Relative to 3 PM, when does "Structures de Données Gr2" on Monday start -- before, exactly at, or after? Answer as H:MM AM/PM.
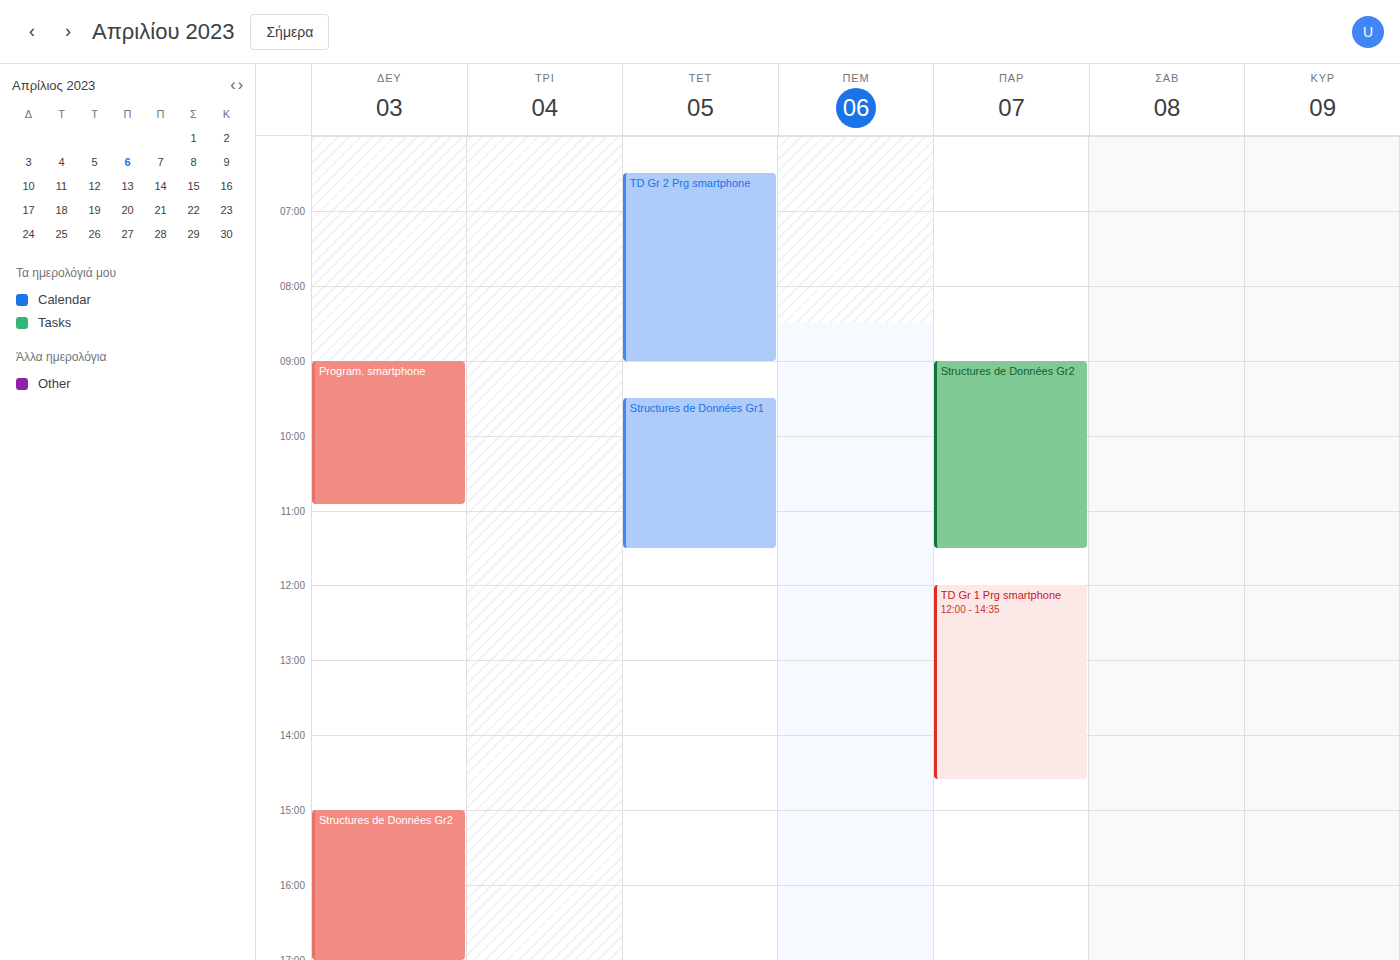
3:00 PM -- exactly at 3 PM, on the 3 PM line.